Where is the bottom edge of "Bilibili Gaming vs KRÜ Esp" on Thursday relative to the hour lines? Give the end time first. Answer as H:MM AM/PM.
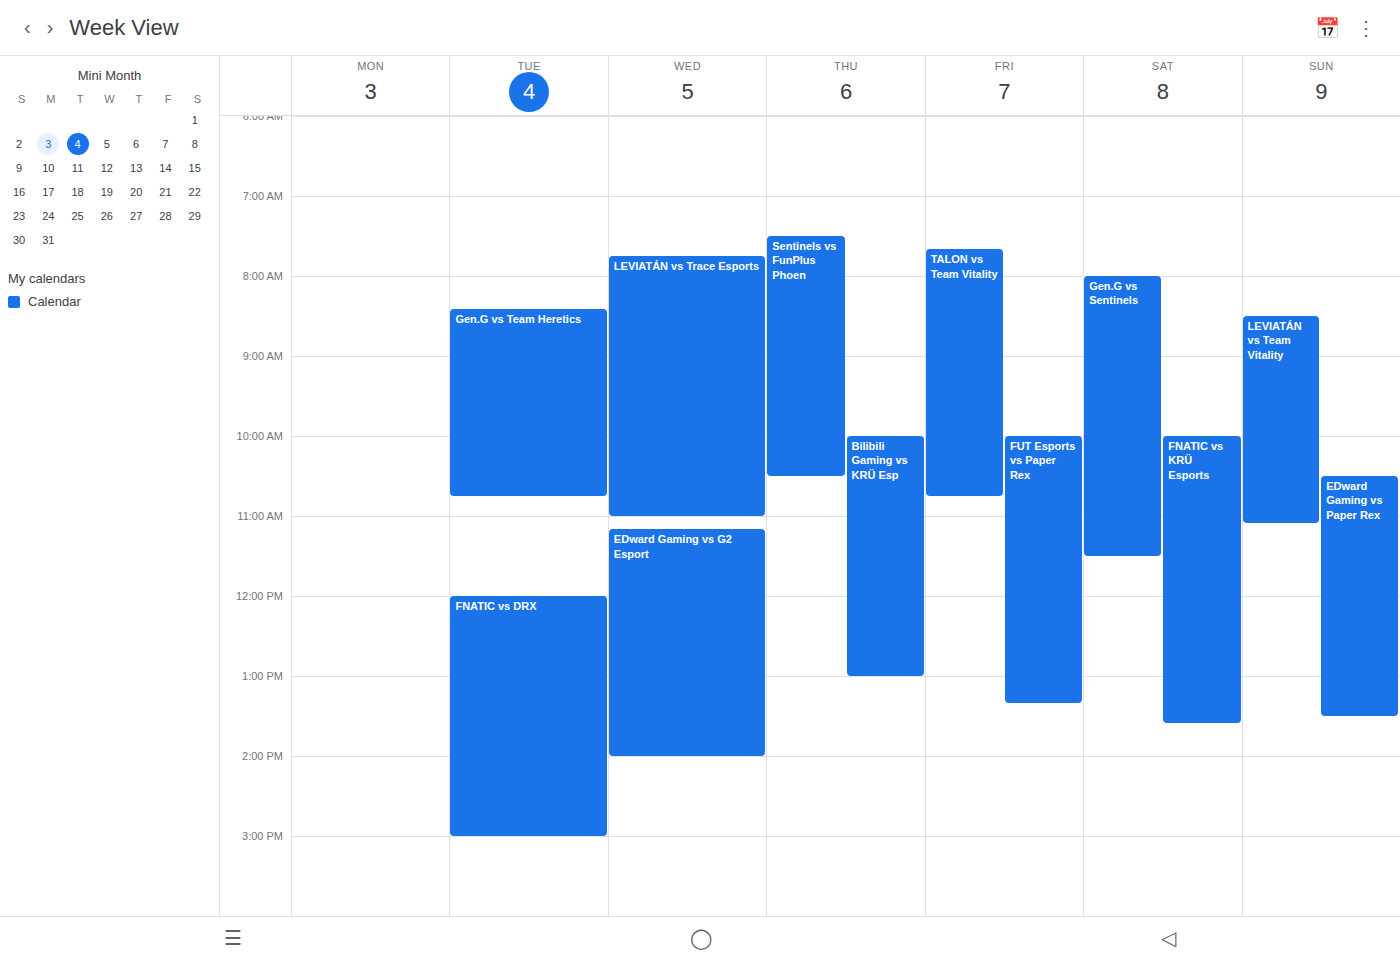
1:00 PM -- exactly on the 1 PM line.